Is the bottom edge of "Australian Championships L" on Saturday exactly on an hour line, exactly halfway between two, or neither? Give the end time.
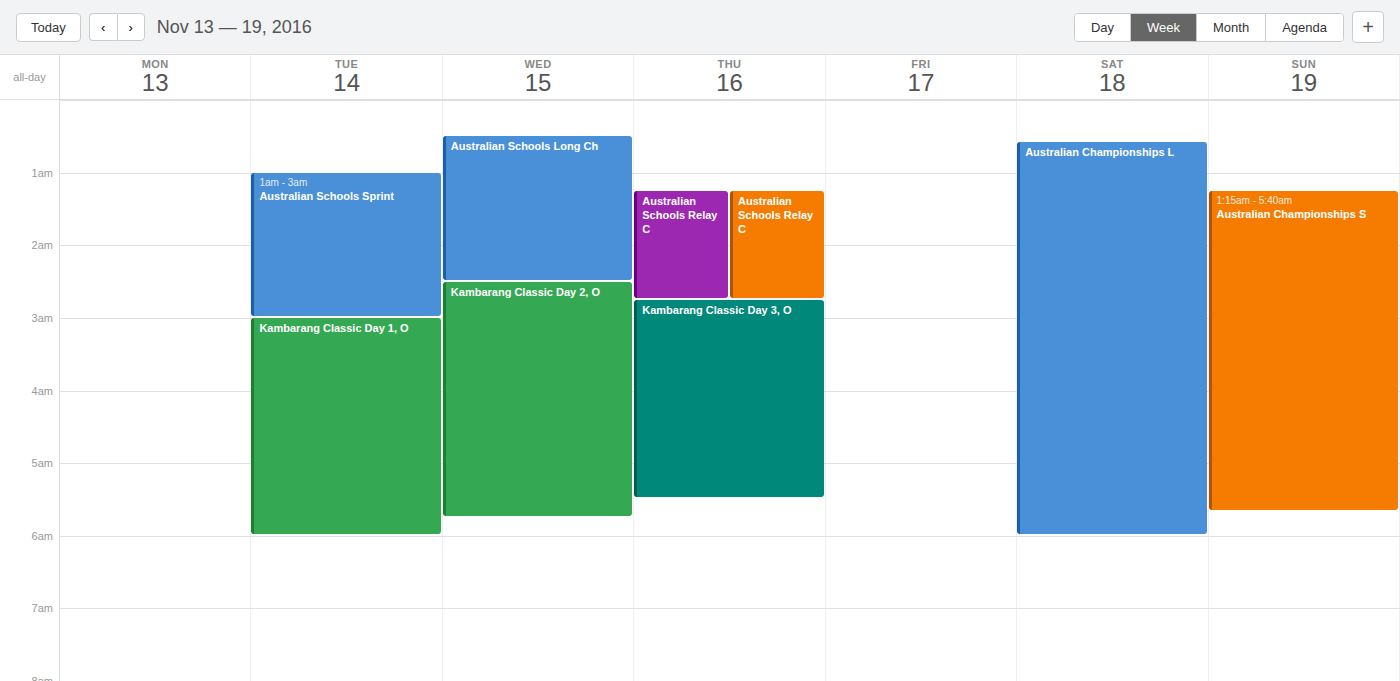
6:00 AM -- exactly on the 6 AM line.